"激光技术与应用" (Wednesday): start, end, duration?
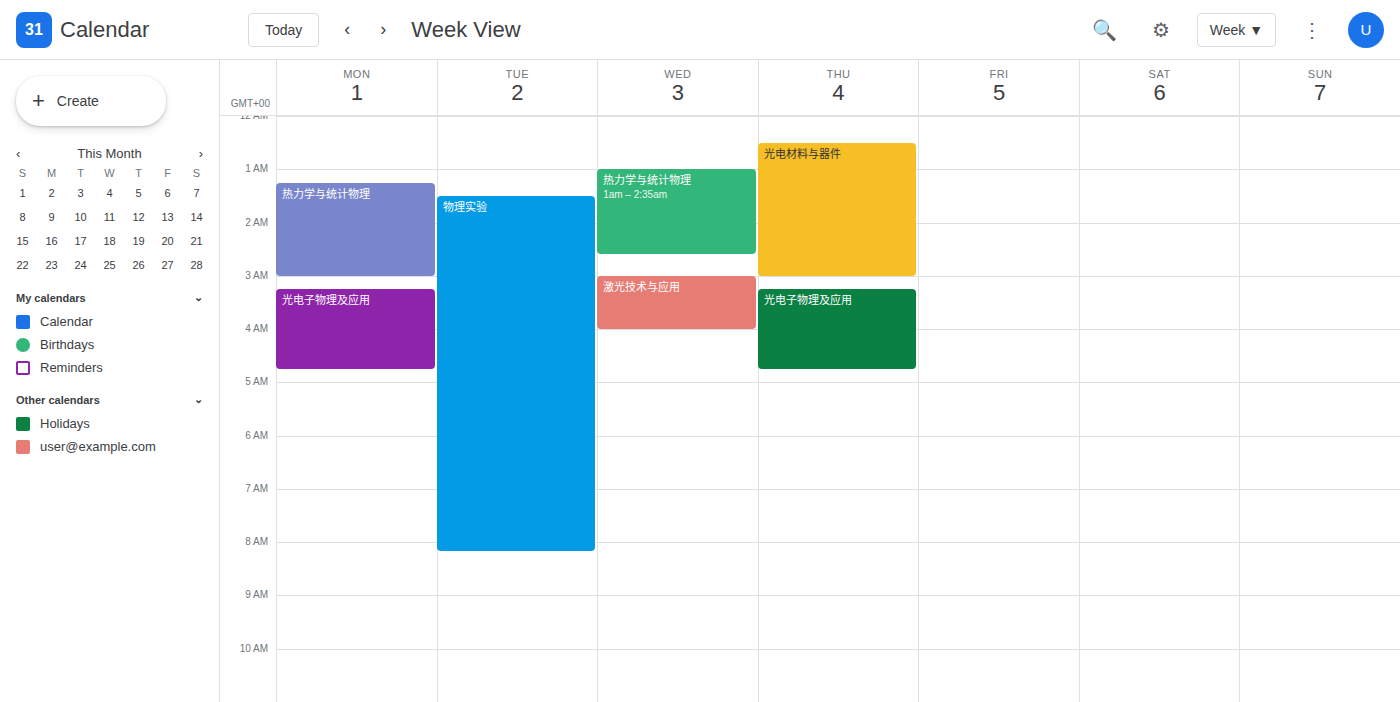
3:00 AM to 4:00 AM, 1 hour